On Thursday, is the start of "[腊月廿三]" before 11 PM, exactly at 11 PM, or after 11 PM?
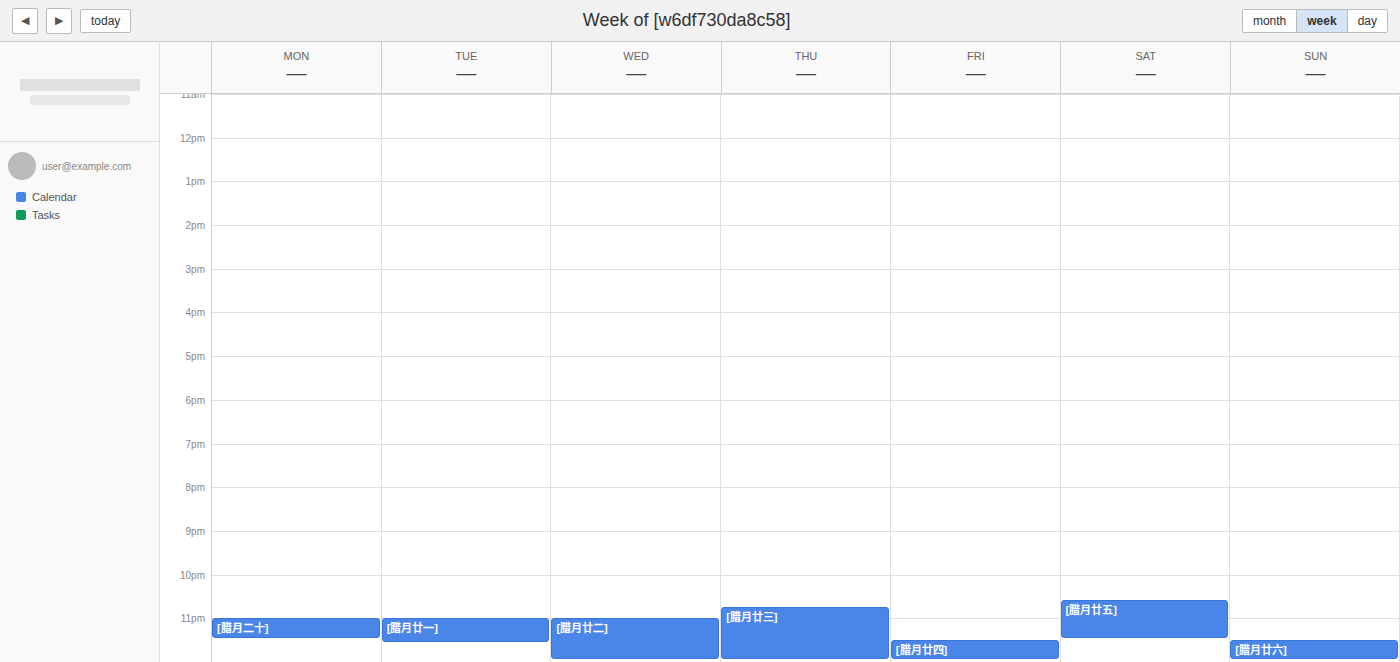
10:45 PM -- before 11 PM, 15 minutes above the 11 PM line.